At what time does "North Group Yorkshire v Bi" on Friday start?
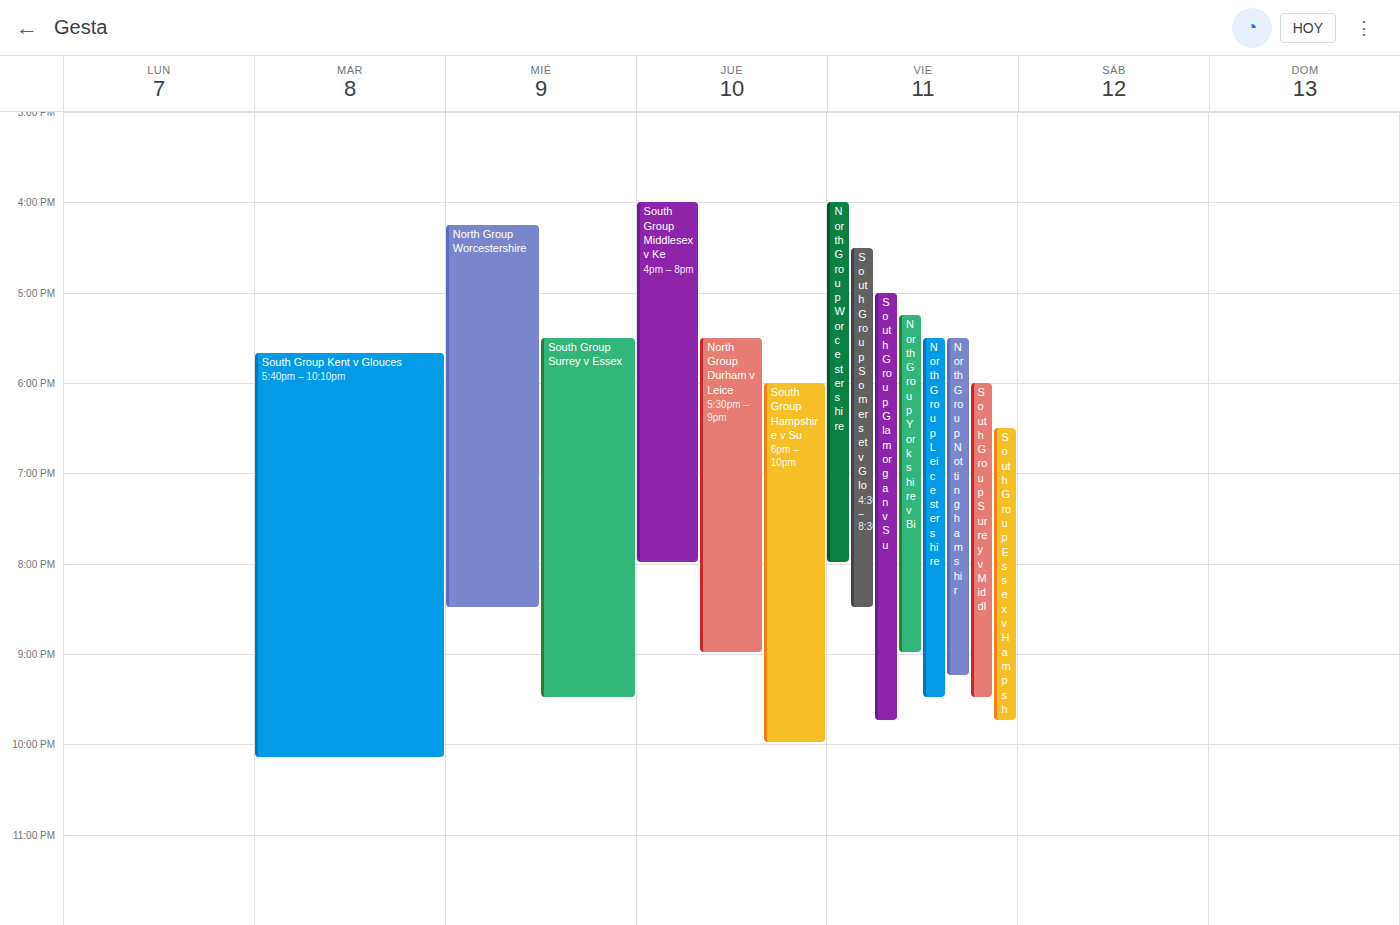
17:15